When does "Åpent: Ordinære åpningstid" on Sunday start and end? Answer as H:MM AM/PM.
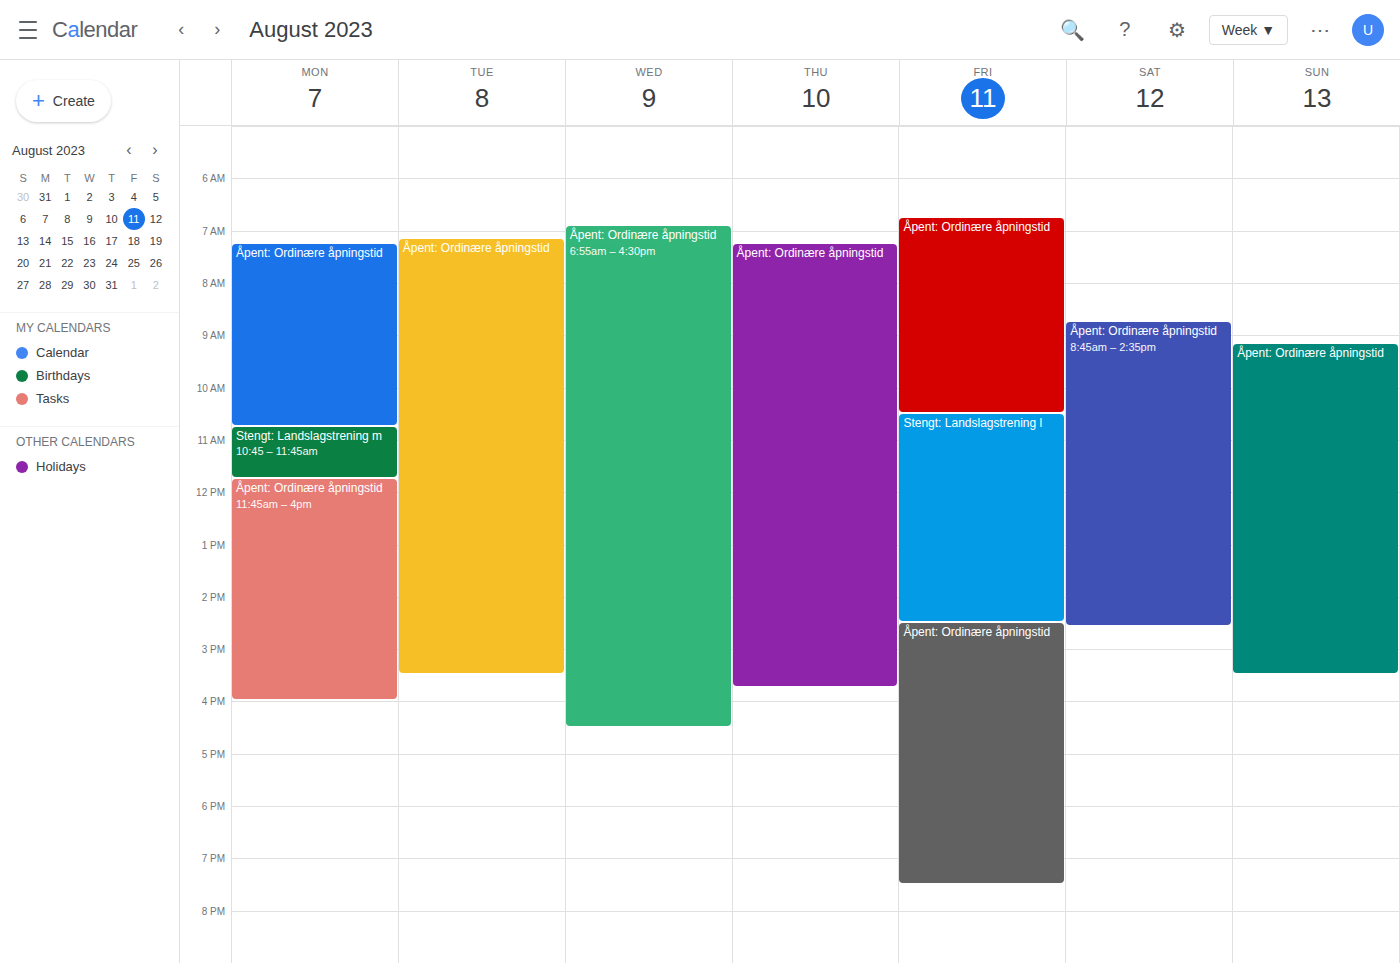
9:10 AM to 3:30 PM